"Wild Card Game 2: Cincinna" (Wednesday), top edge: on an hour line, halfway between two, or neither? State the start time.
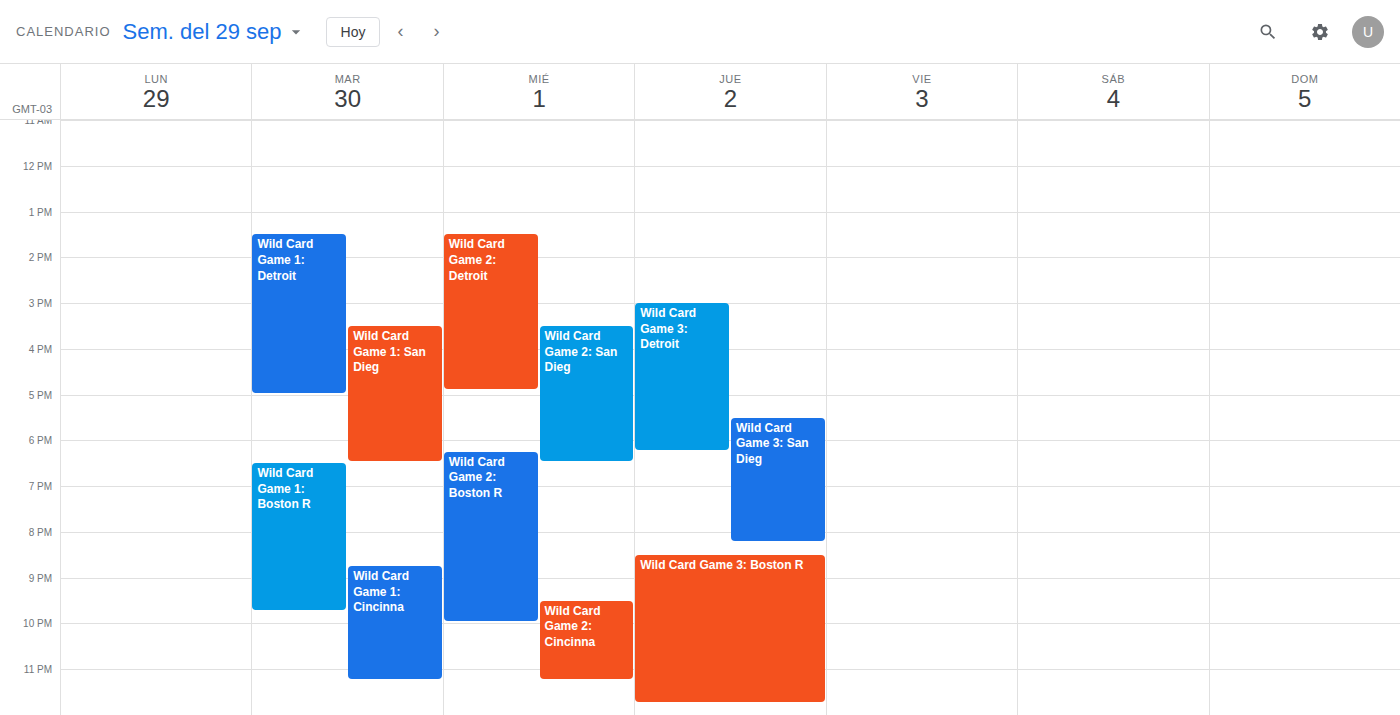
21:30 -- halfway between the 21:00 and 22:00 lines.